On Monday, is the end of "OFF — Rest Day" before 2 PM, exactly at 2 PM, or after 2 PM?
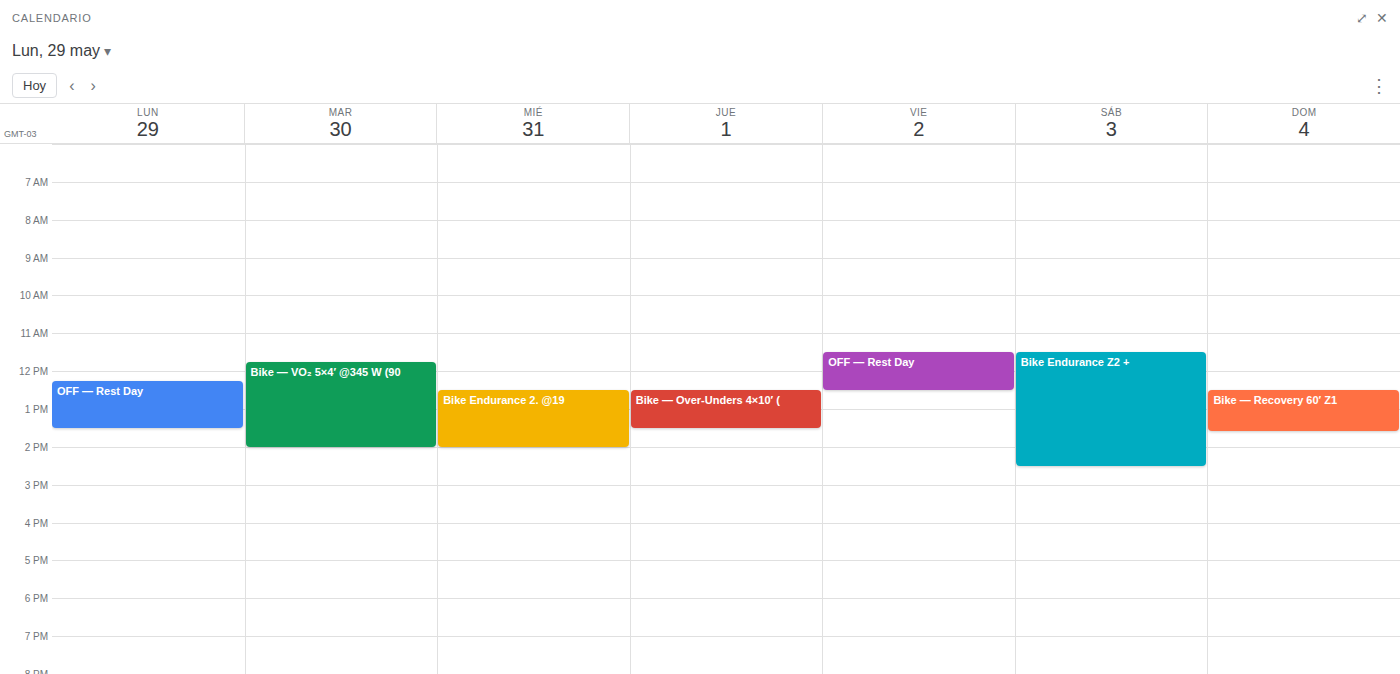
1:30 PM -- before 2 PM, 30 minutes above the 2 PM line.